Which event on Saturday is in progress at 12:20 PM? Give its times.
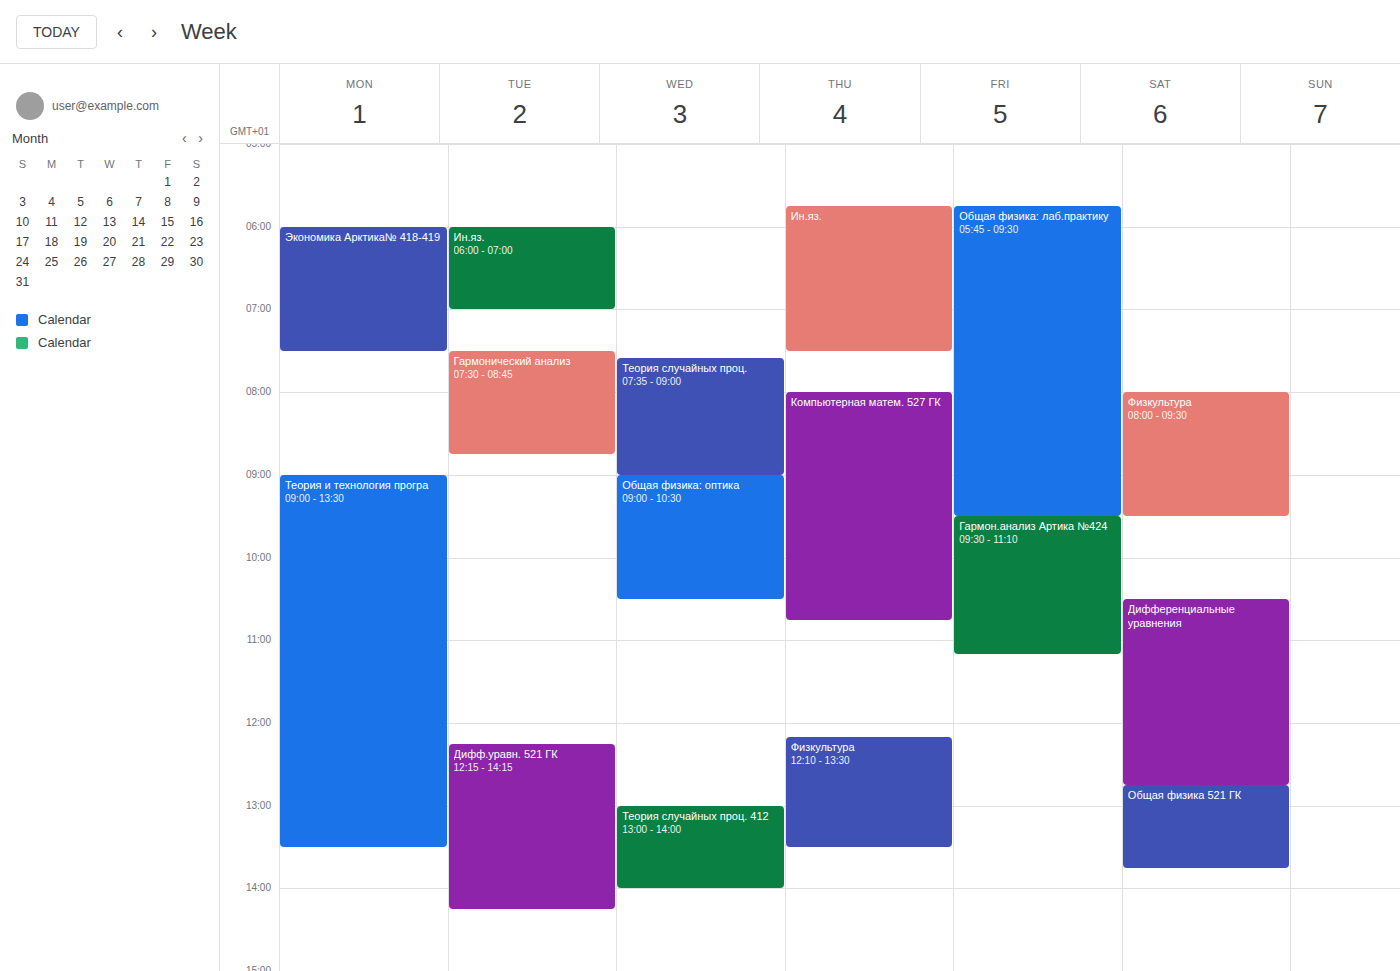
"Дифференциальные уравнения", 10:30 AM to 12:45 PM